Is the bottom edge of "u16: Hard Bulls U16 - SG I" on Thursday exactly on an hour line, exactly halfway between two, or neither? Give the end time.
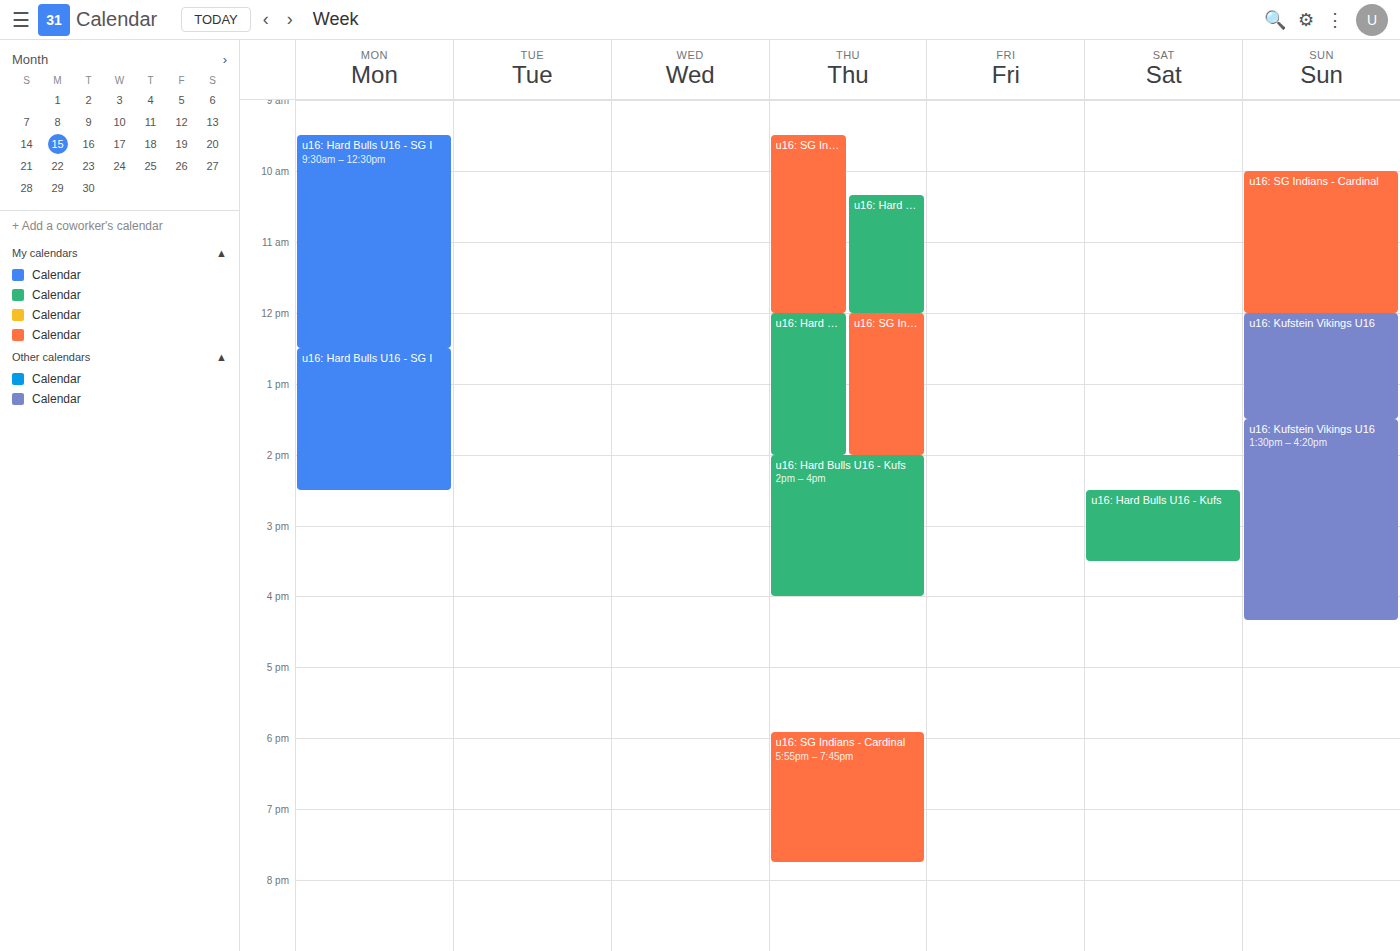
12:00 PM -- exactly on the 12 PM line.